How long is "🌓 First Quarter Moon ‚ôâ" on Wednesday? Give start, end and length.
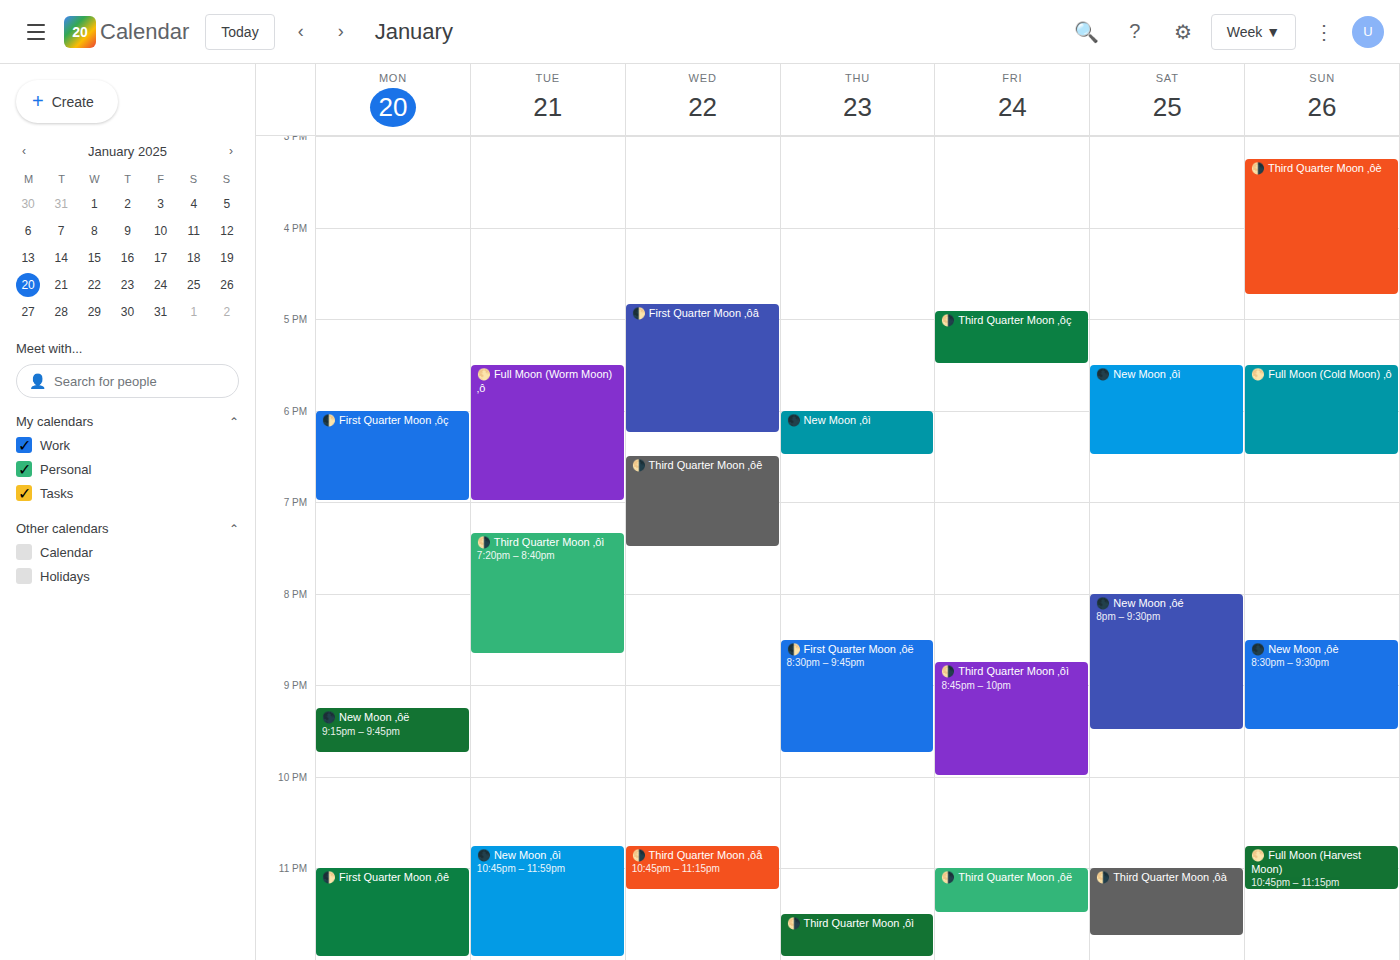
4:50 PM to 6:15 PM, 1 hour 25 minutes